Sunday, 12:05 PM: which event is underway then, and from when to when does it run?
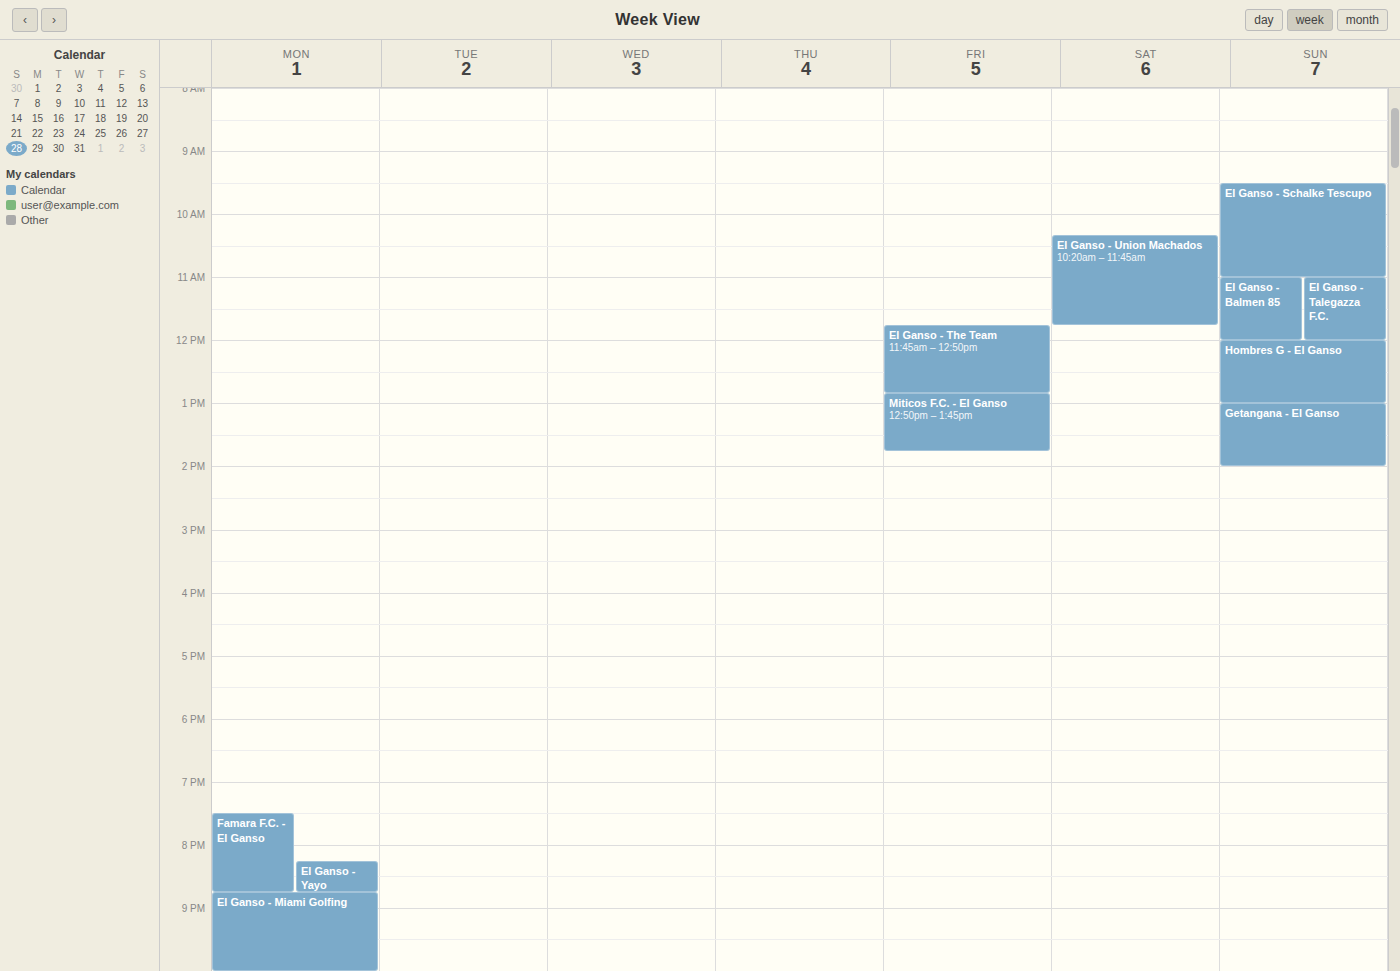
"Hombres G - El Ganso", 12:00 PM to 1:00 PM